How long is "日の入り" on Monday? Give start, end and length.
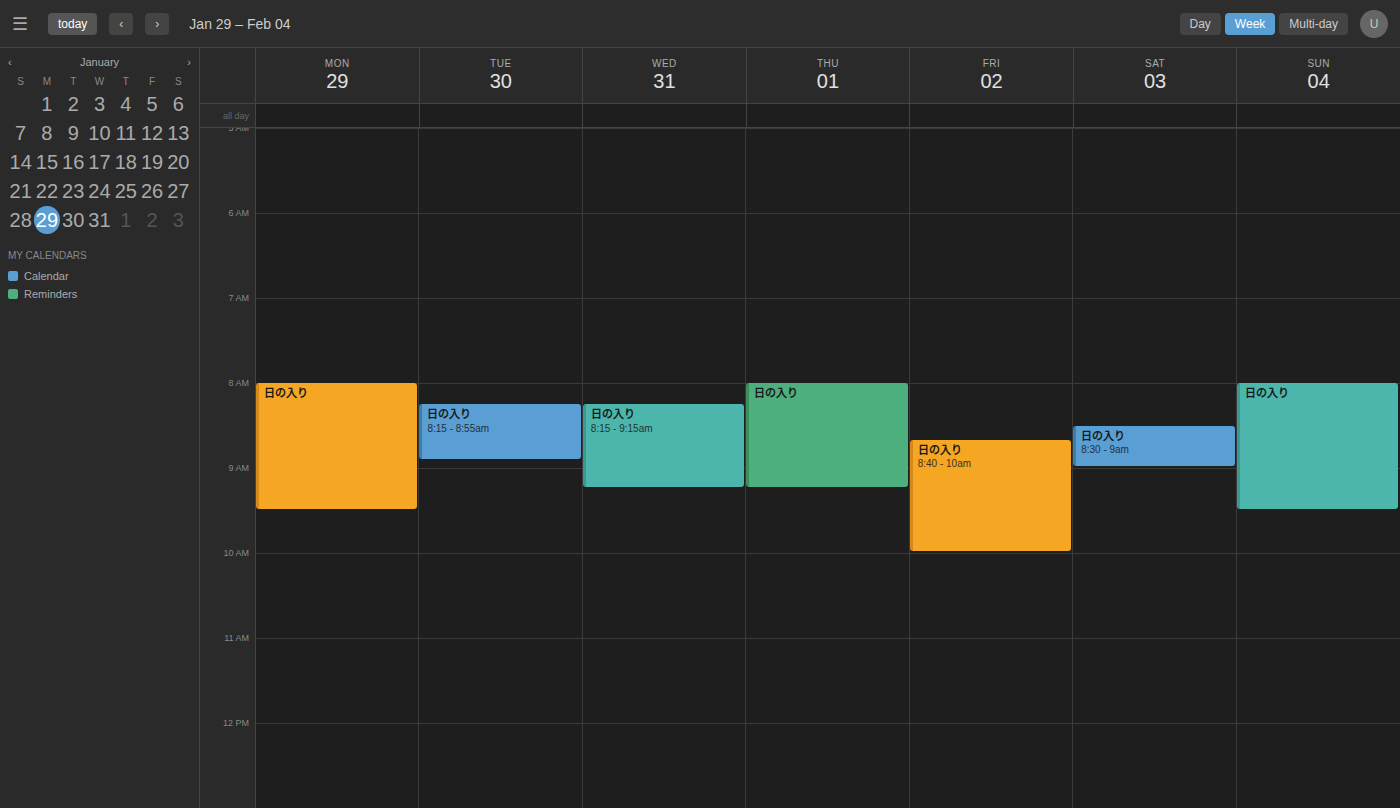
8:00 AM to 9:30 AM, 1 hour 30 minutes